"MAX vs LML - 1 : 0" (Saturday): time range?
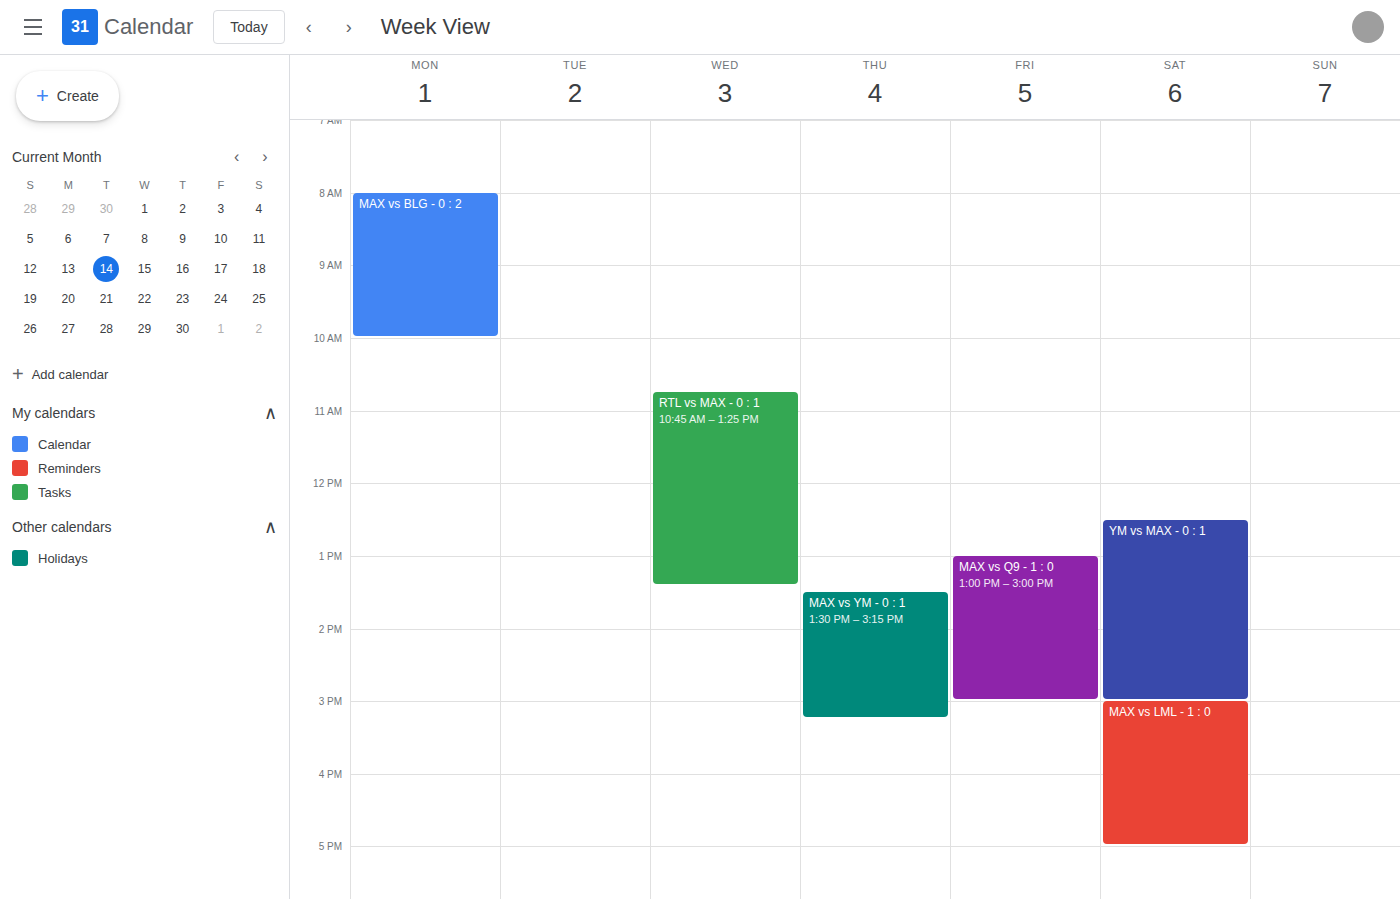
3:00 PM to 5:00 PM